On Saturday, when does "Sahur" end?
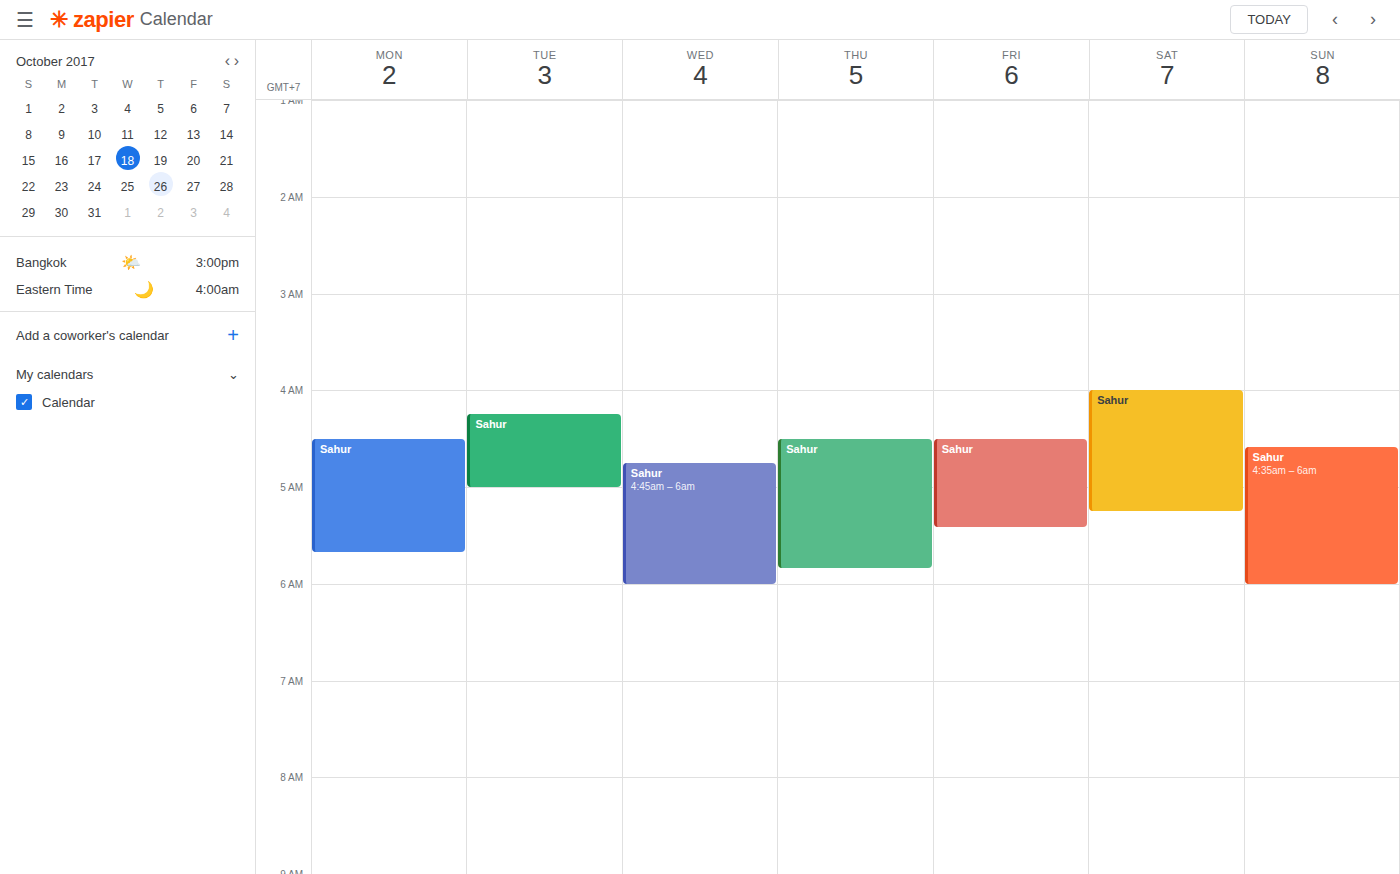
5:15 AM